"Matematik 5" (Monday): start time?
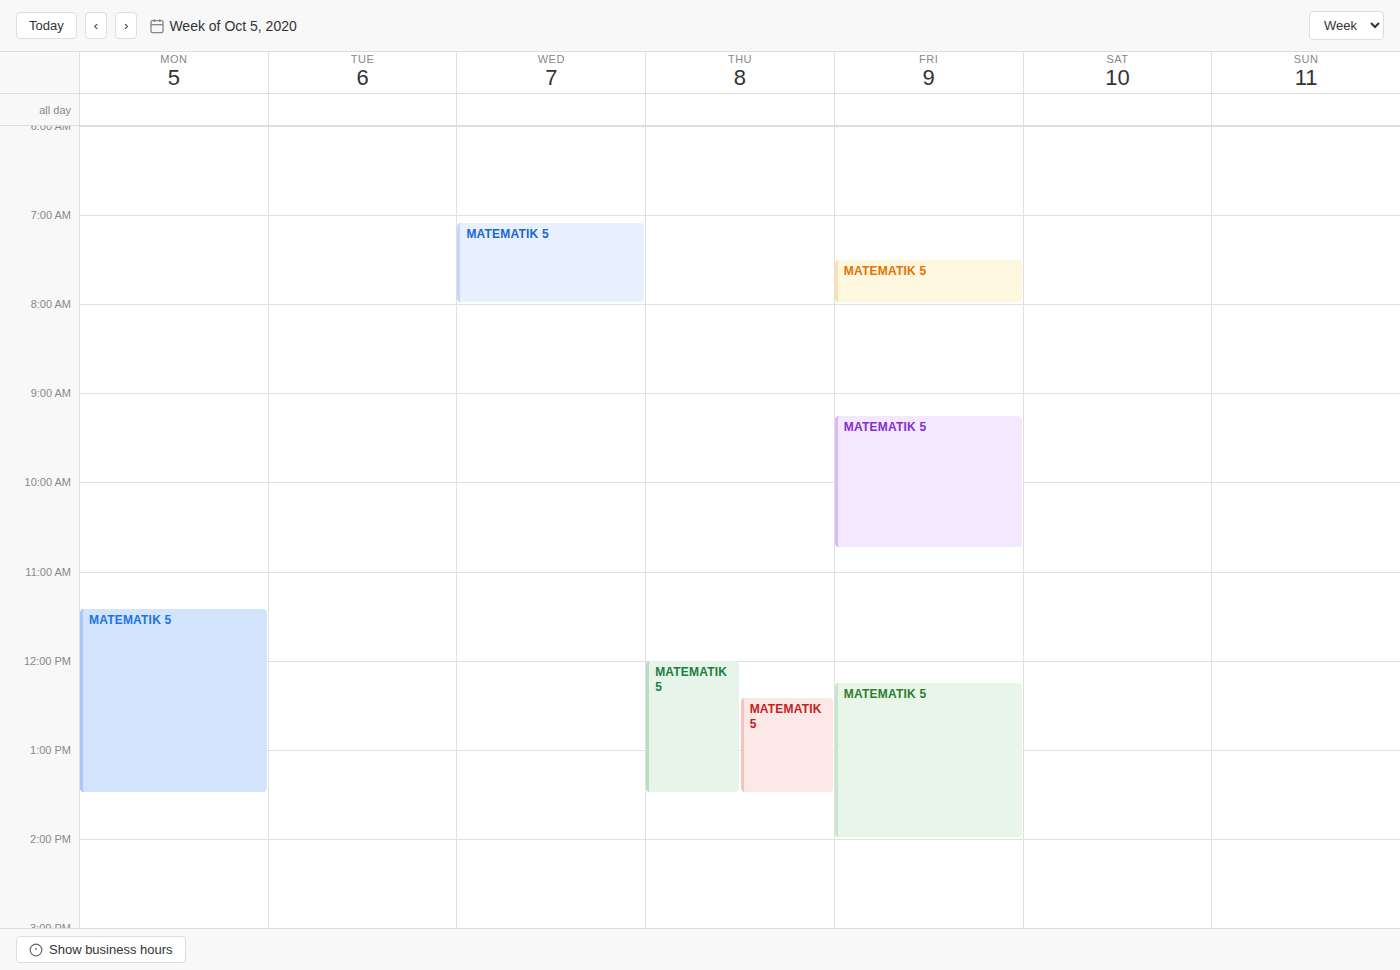
11:25 AM